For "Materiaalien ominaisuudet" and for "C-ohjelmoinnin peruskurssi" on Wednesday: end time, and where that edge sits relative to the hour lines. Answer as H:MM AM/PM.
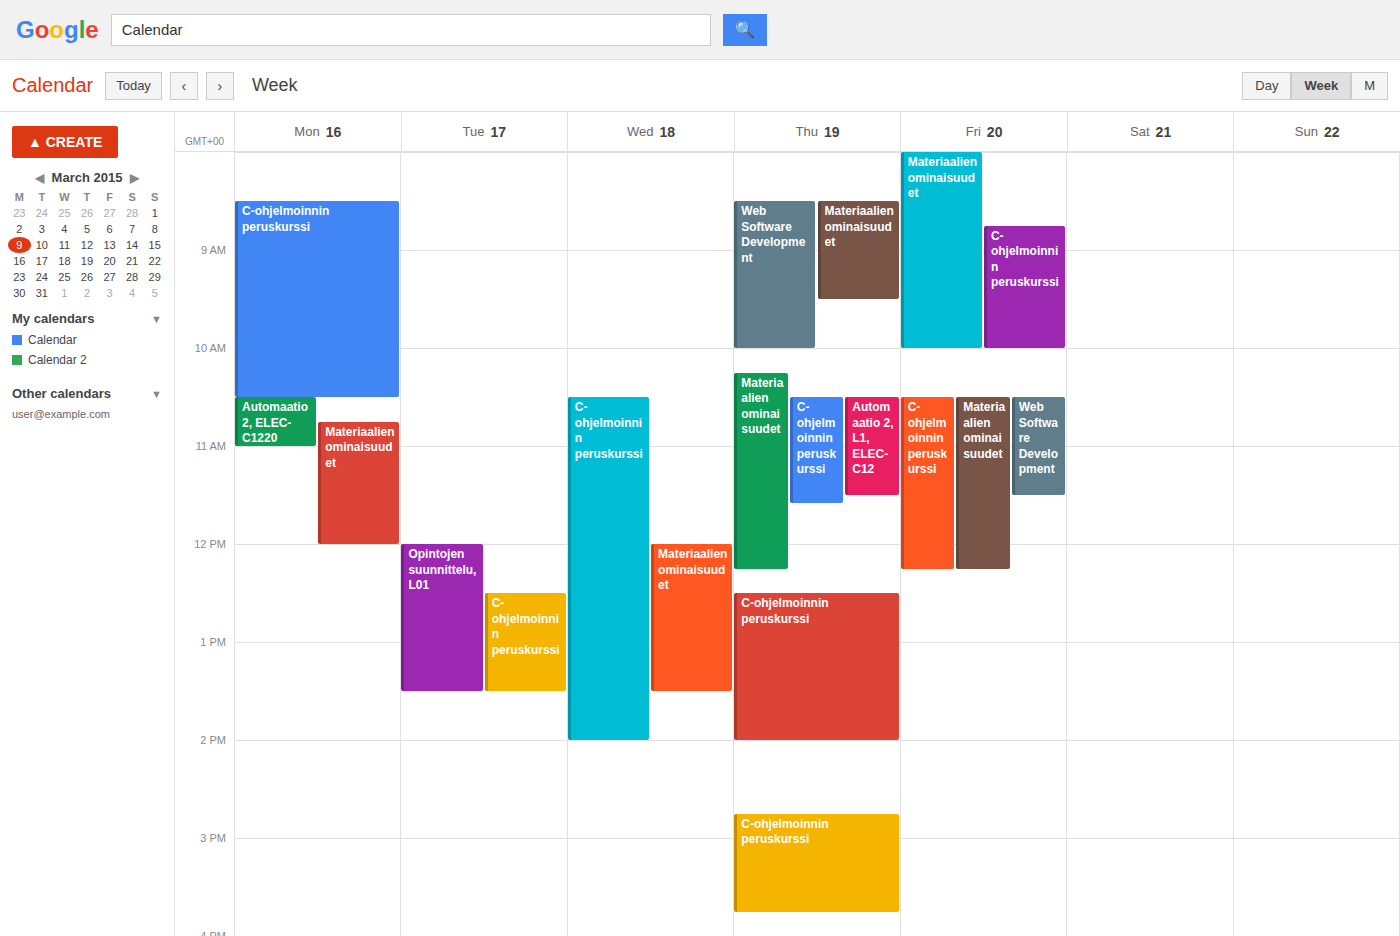
"Materiaalien ominaisuudet": 1:30 PM, halfway between the 1 PM and 2 PM lines. "C-ohjelmoinnin peruskurssi": 2:00 PM, exactly on the 2 PM line.